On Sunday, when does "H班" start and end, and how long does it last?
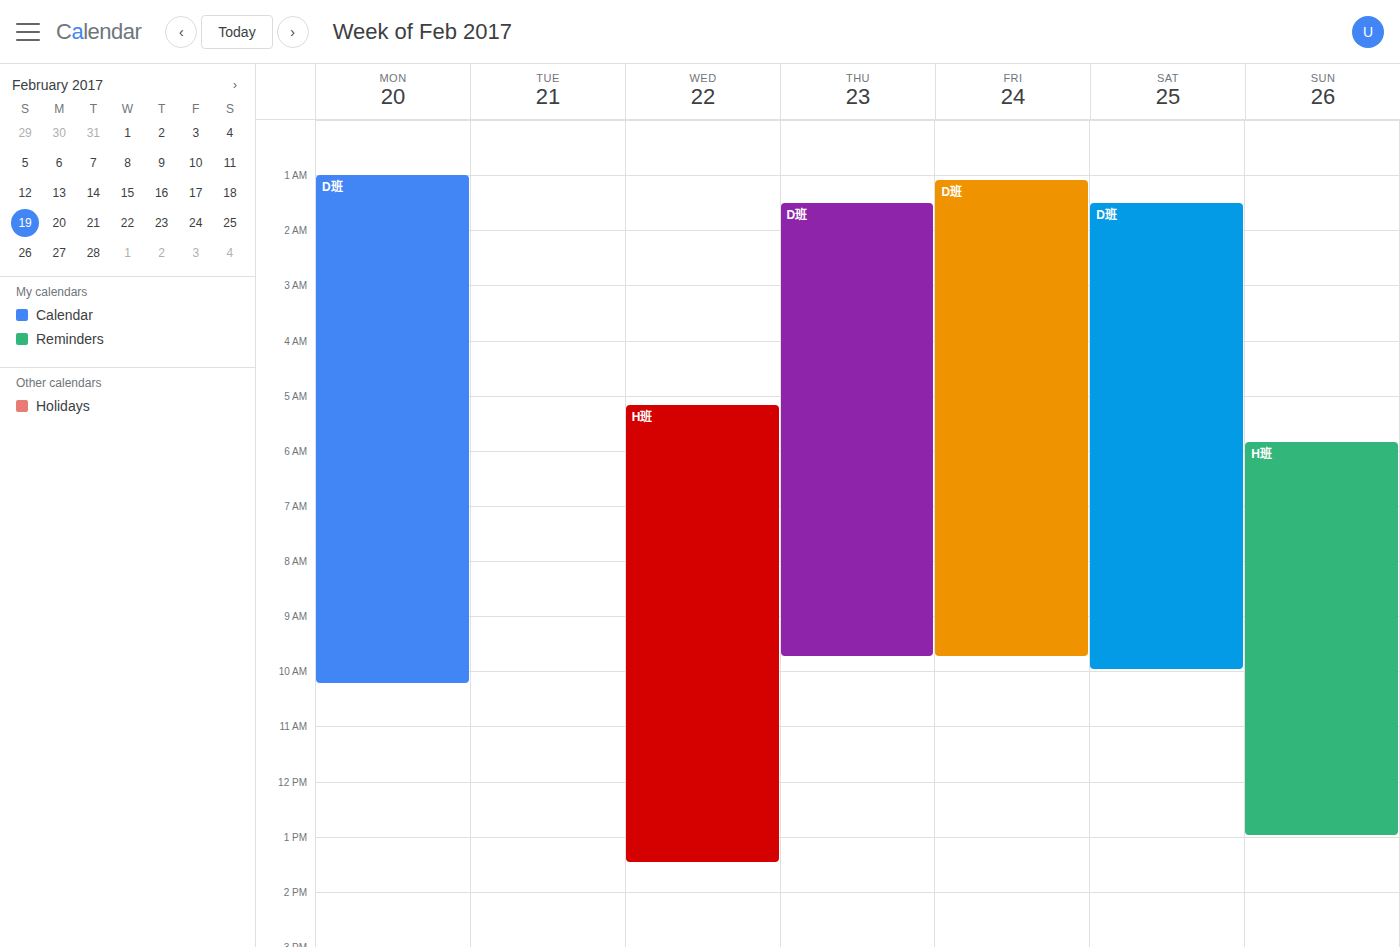
5:50 AM to 1:00 PM, 7 hours 10 minutes